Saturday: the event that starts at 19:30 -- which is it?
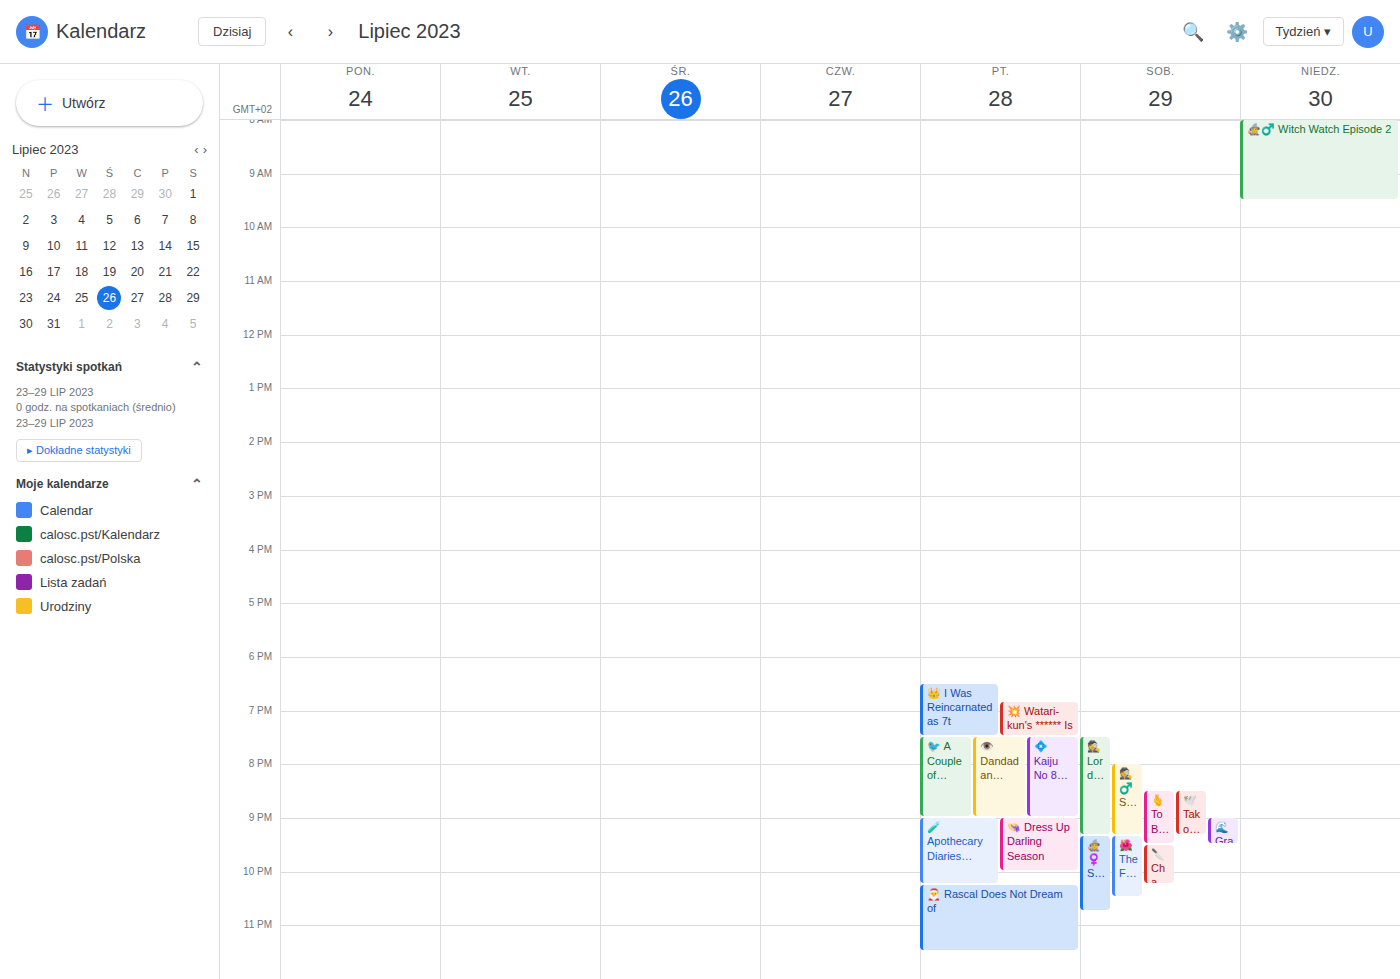
"🕵️ Lord of Mysteries Episo"